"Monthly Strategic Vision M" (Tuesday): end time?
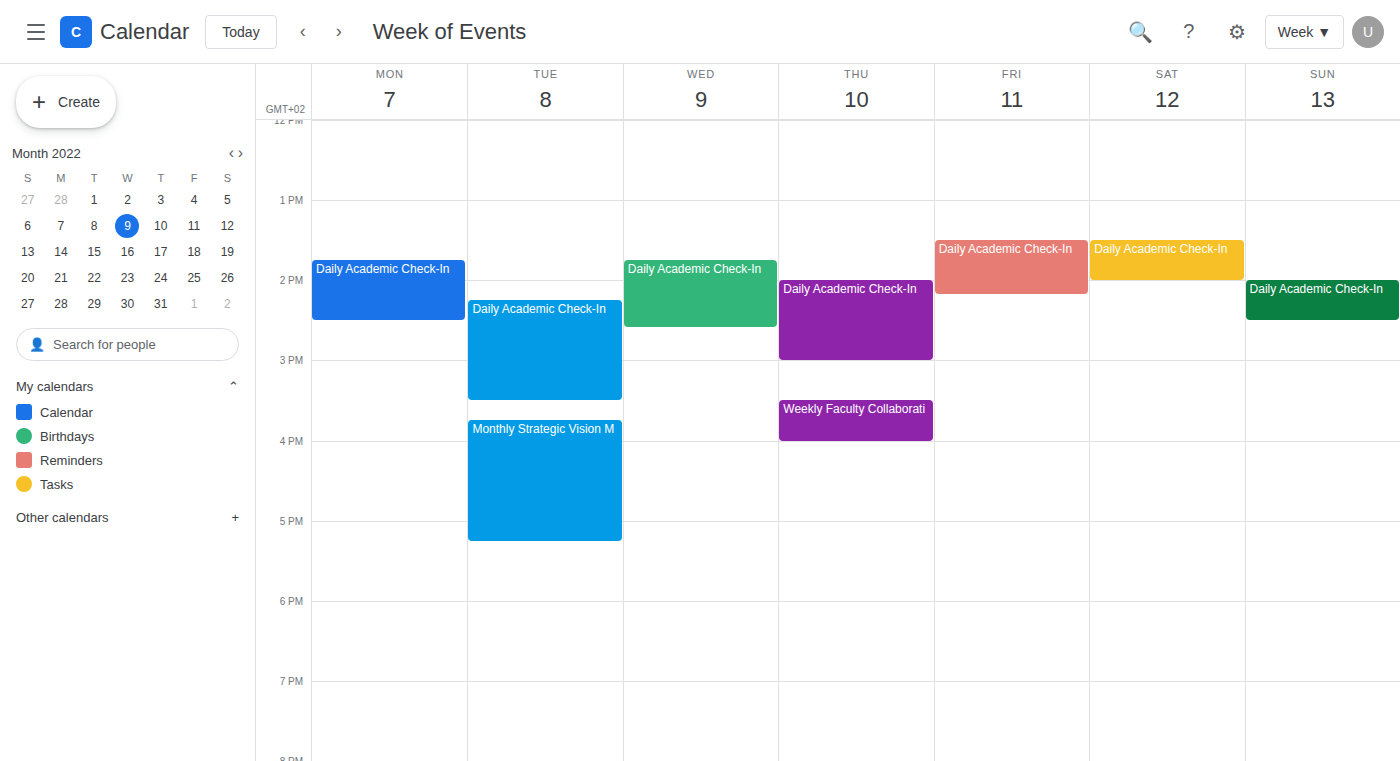
5:15 PM